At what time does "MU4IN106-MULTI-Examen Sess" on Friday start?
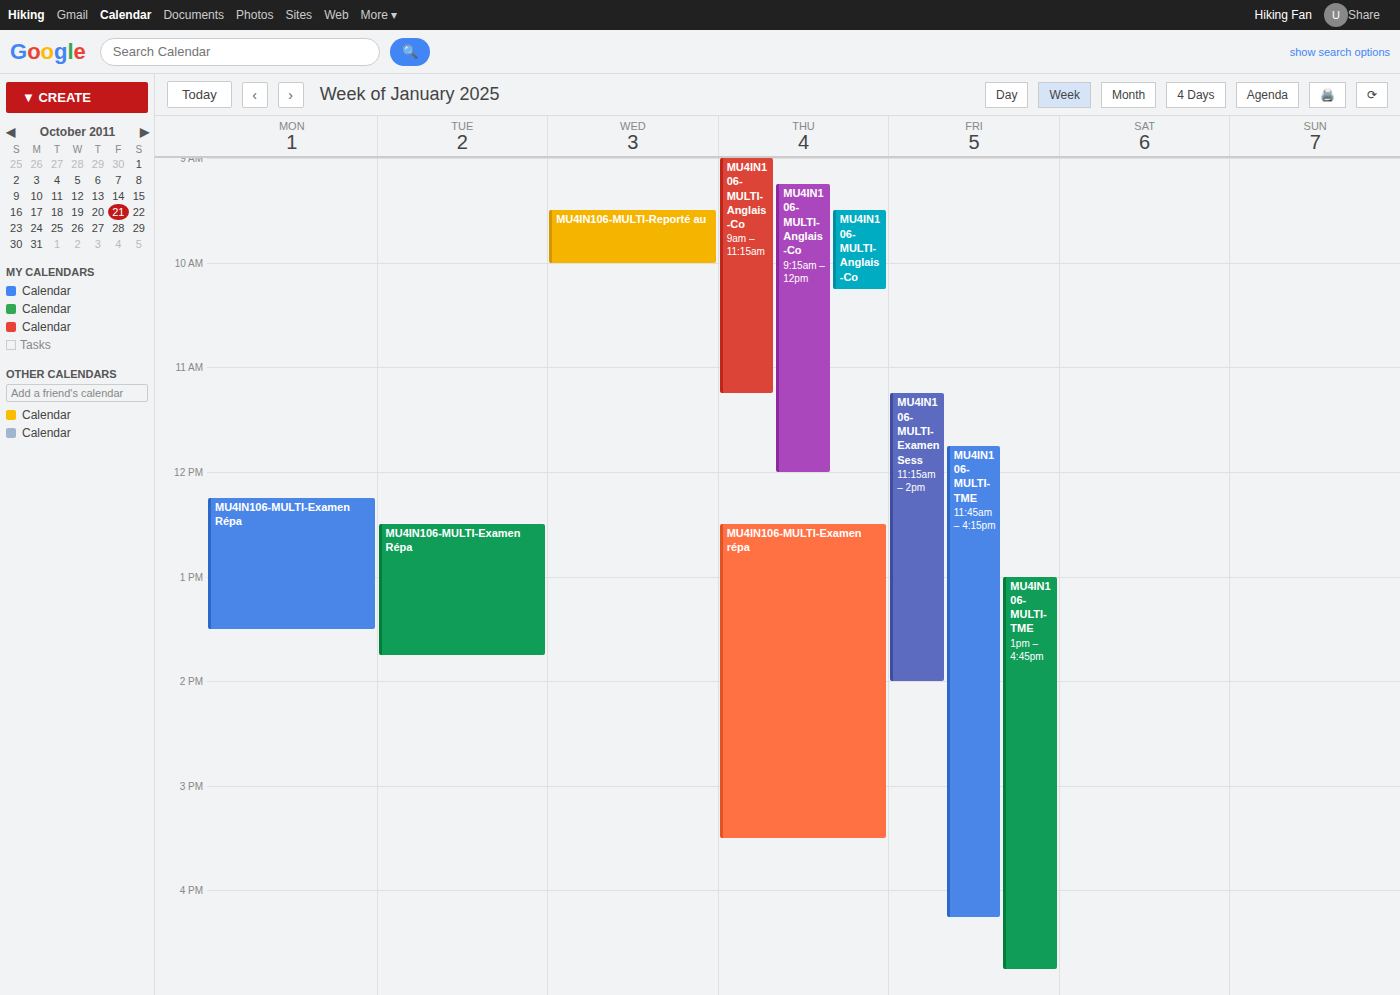
11:15 AM